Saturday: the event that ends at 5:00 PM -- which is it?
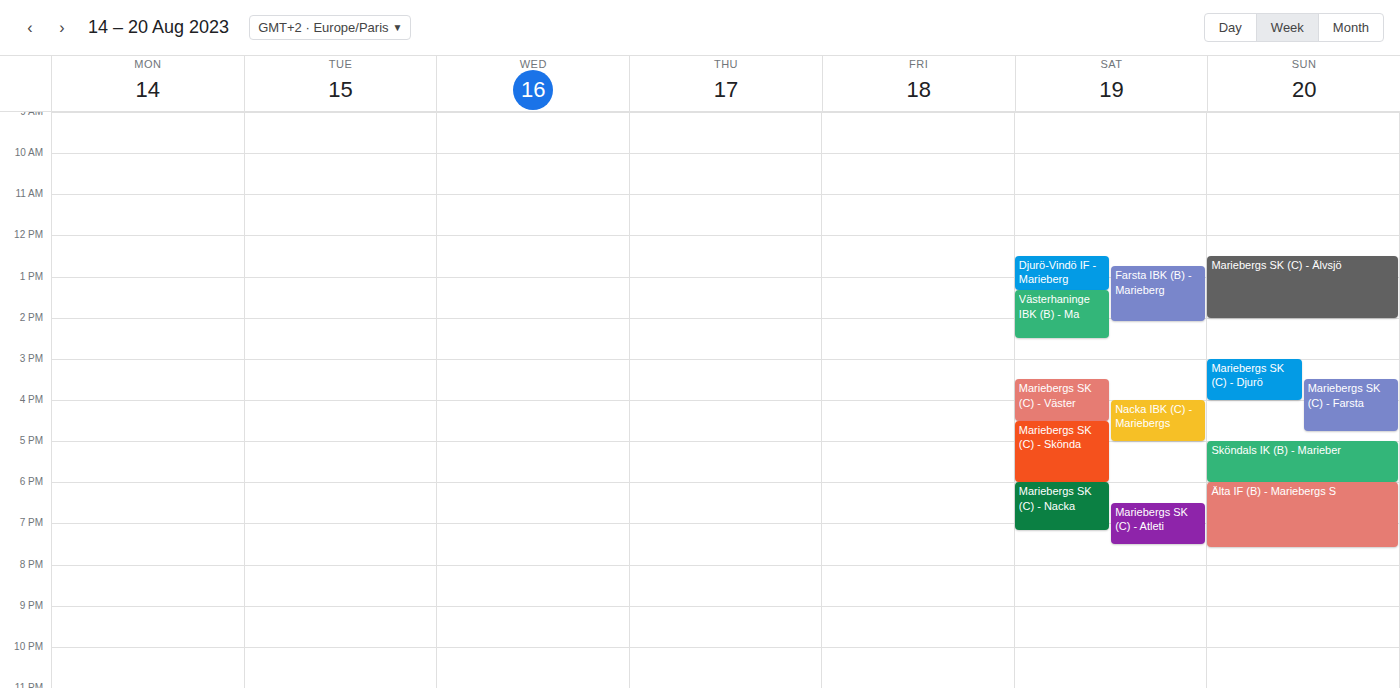
"Nacka IBK (C) - Mariebergs"